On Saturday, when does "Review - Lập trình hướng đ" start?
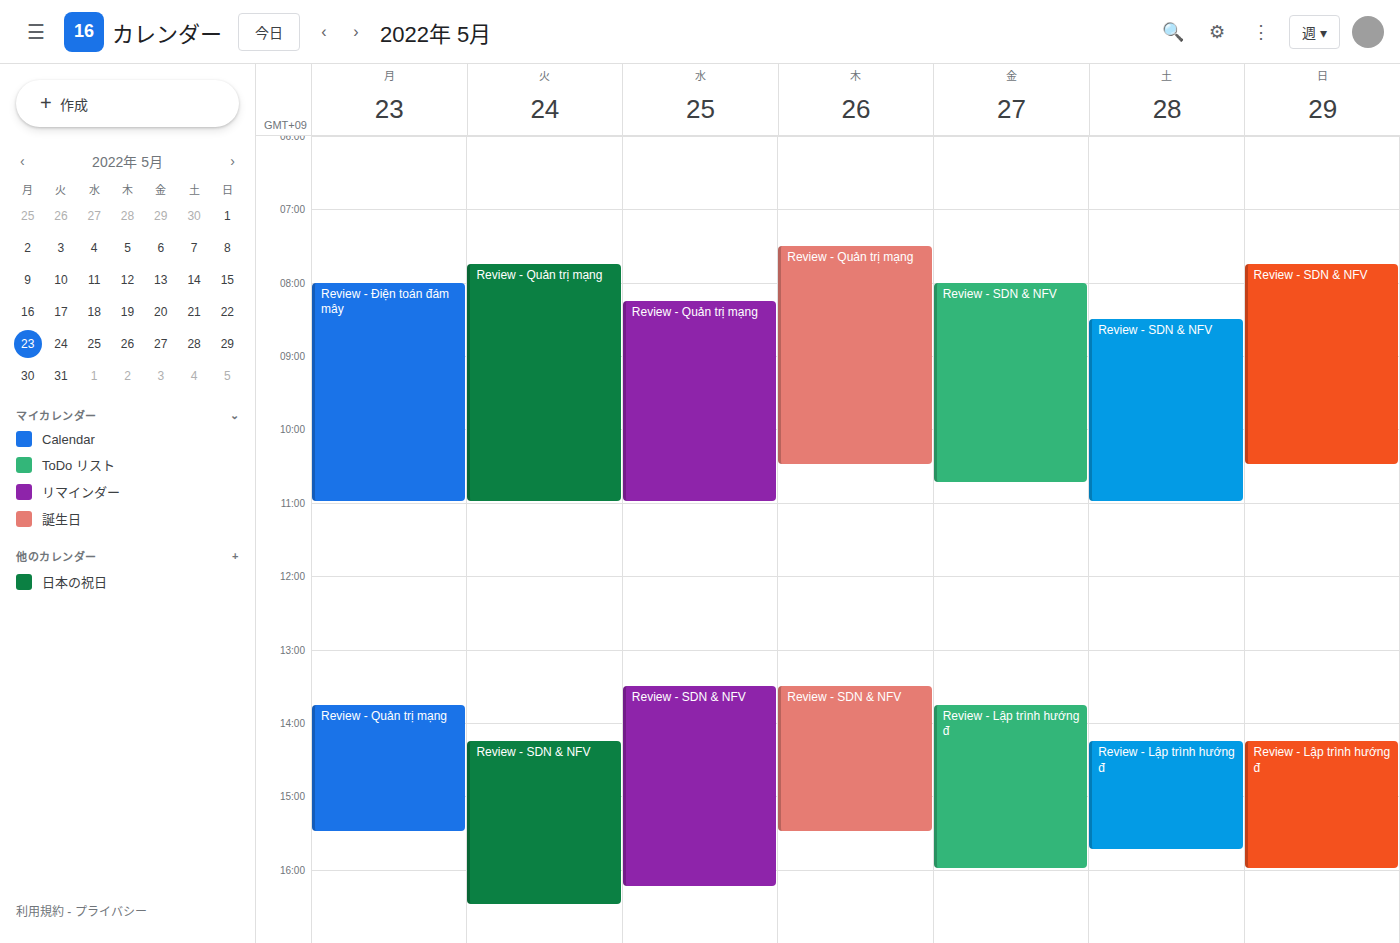
2:15 PM